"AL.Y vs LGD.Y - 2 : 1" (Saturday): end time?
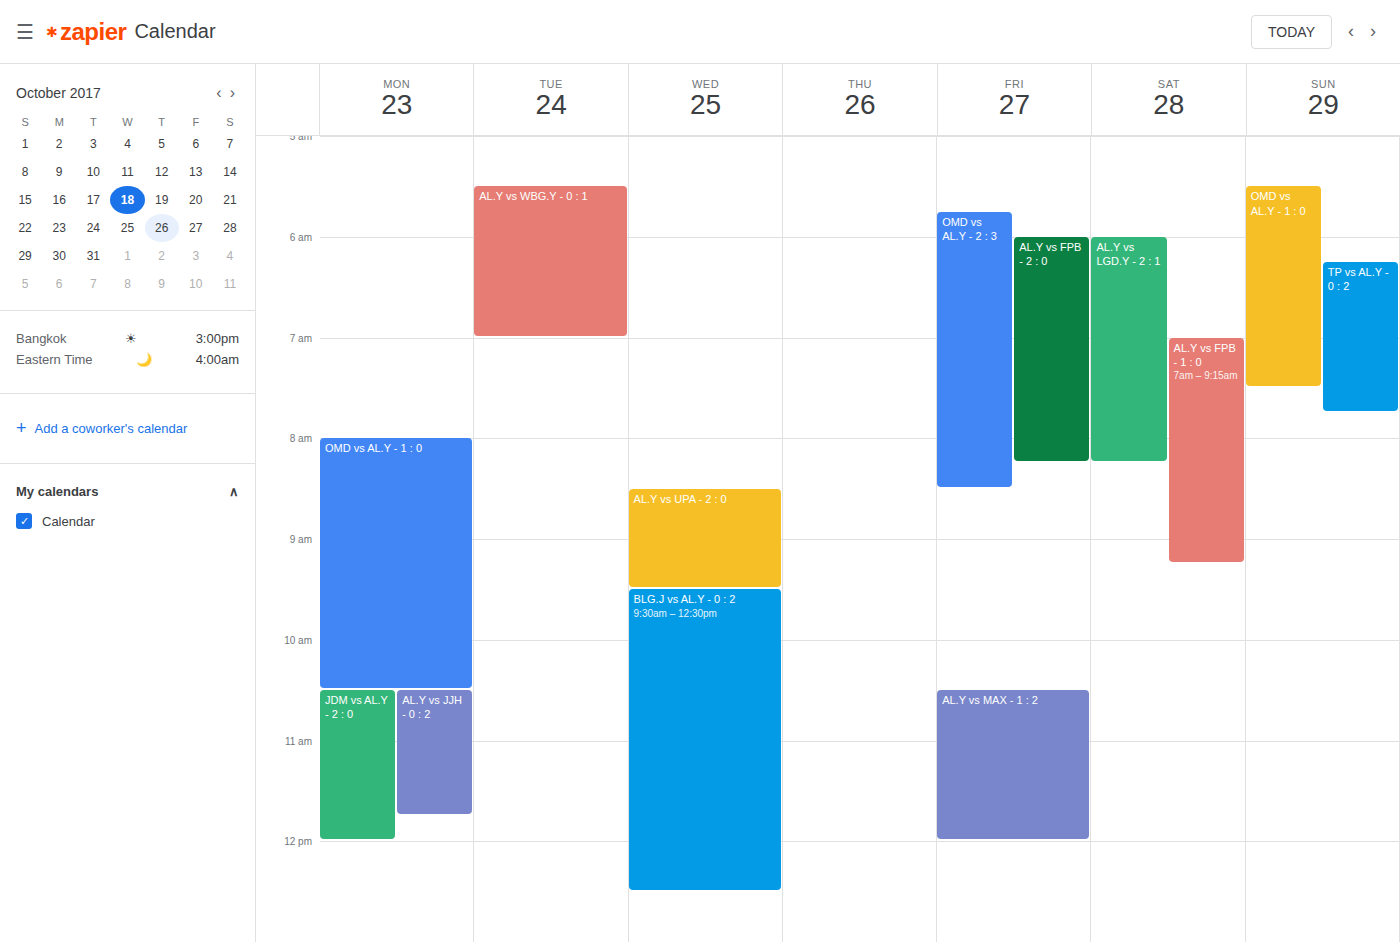
08:15